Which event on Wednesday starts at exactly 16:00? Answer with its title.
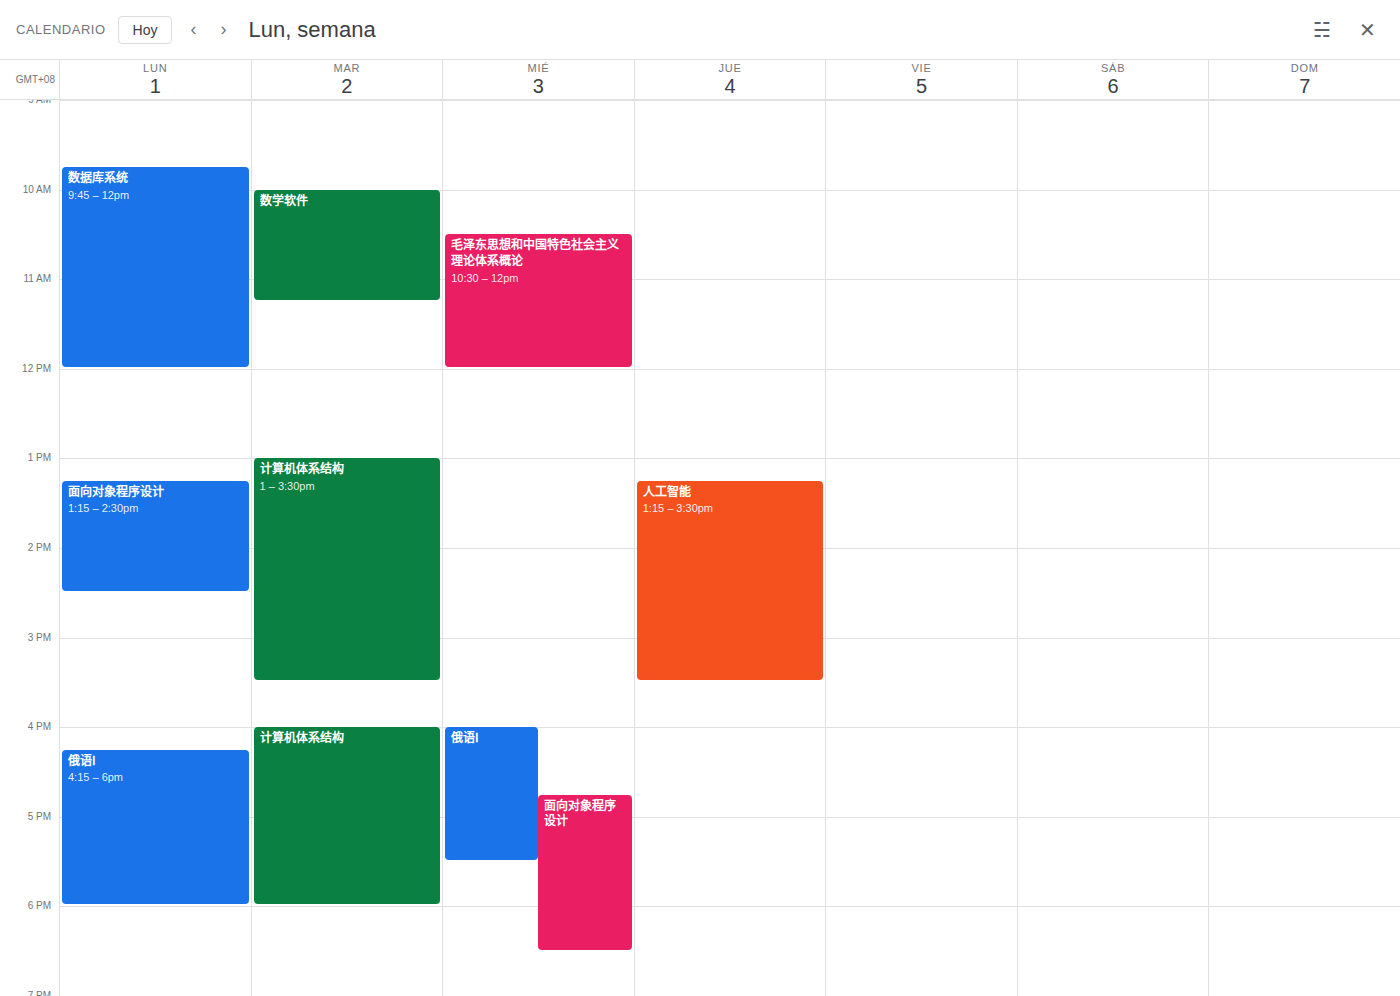
"俄语Ⅰ"